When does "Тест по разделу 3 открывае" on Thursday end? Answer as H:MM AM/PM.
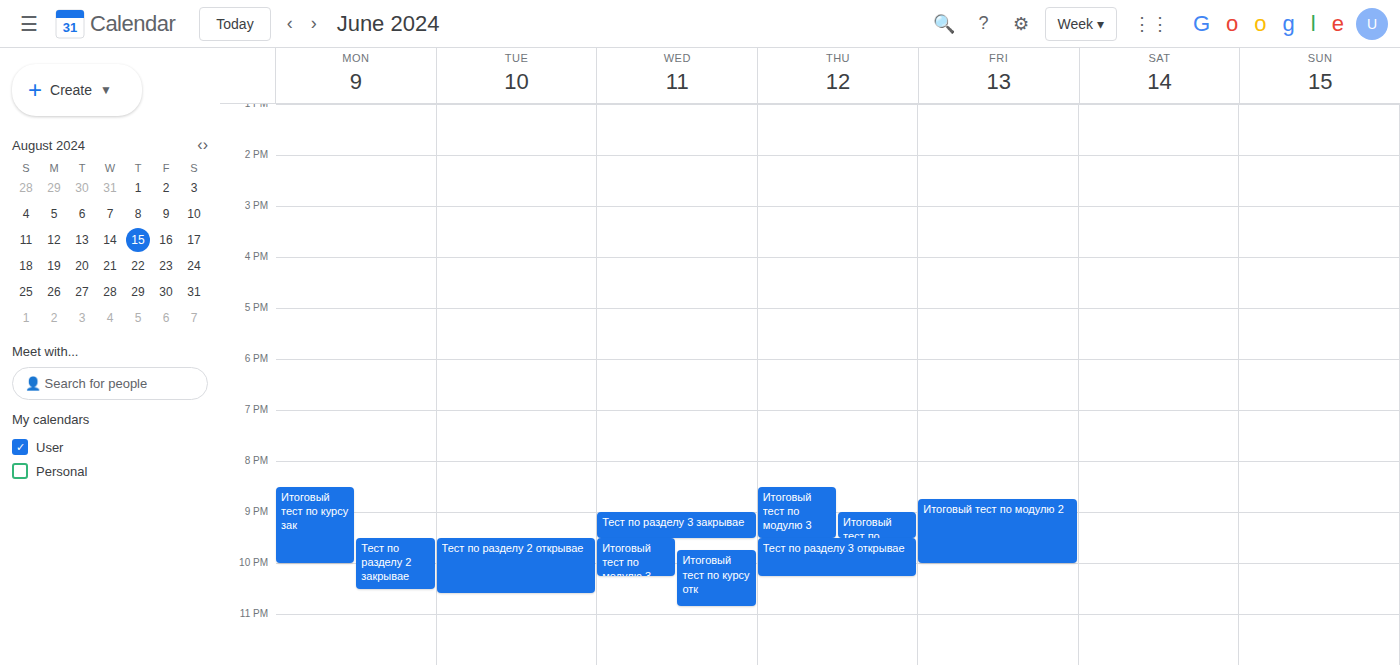
10:15 PM